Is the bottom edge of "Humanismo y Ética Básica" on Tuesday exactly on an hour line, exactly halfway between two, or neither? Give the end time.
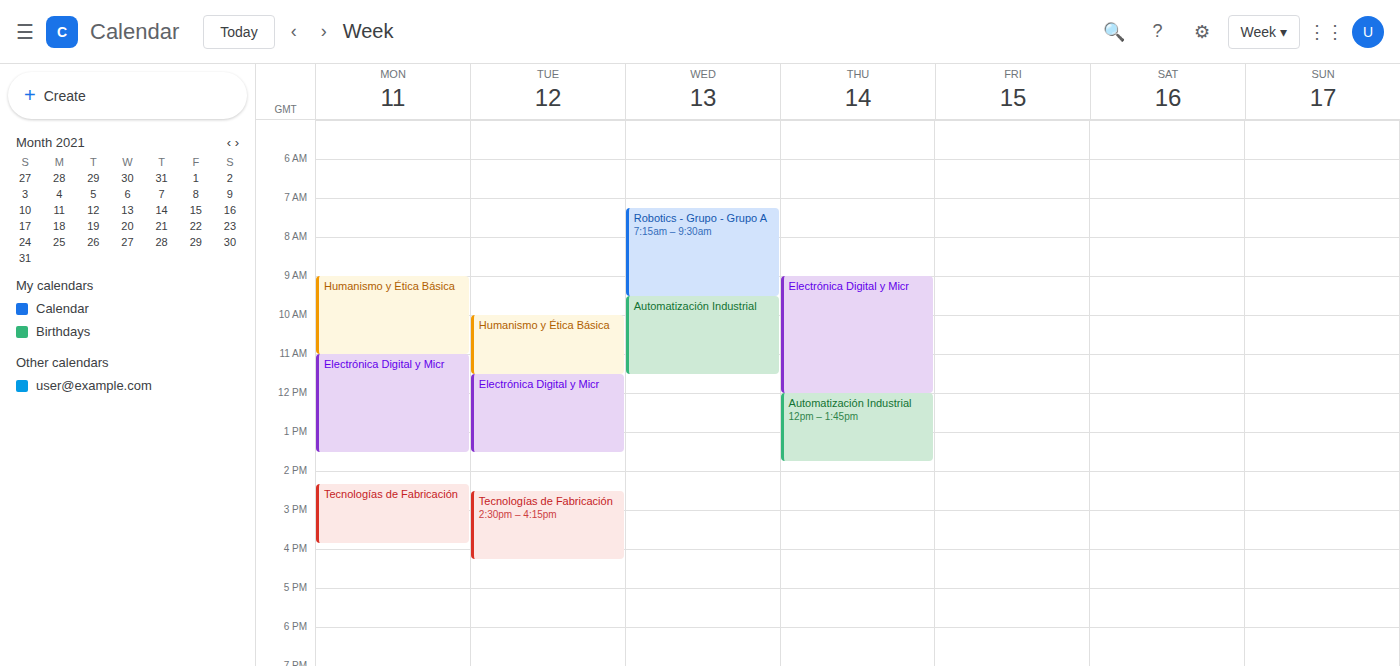
11:30 AM -- halfway between the 11 AM and 12 PM lines.